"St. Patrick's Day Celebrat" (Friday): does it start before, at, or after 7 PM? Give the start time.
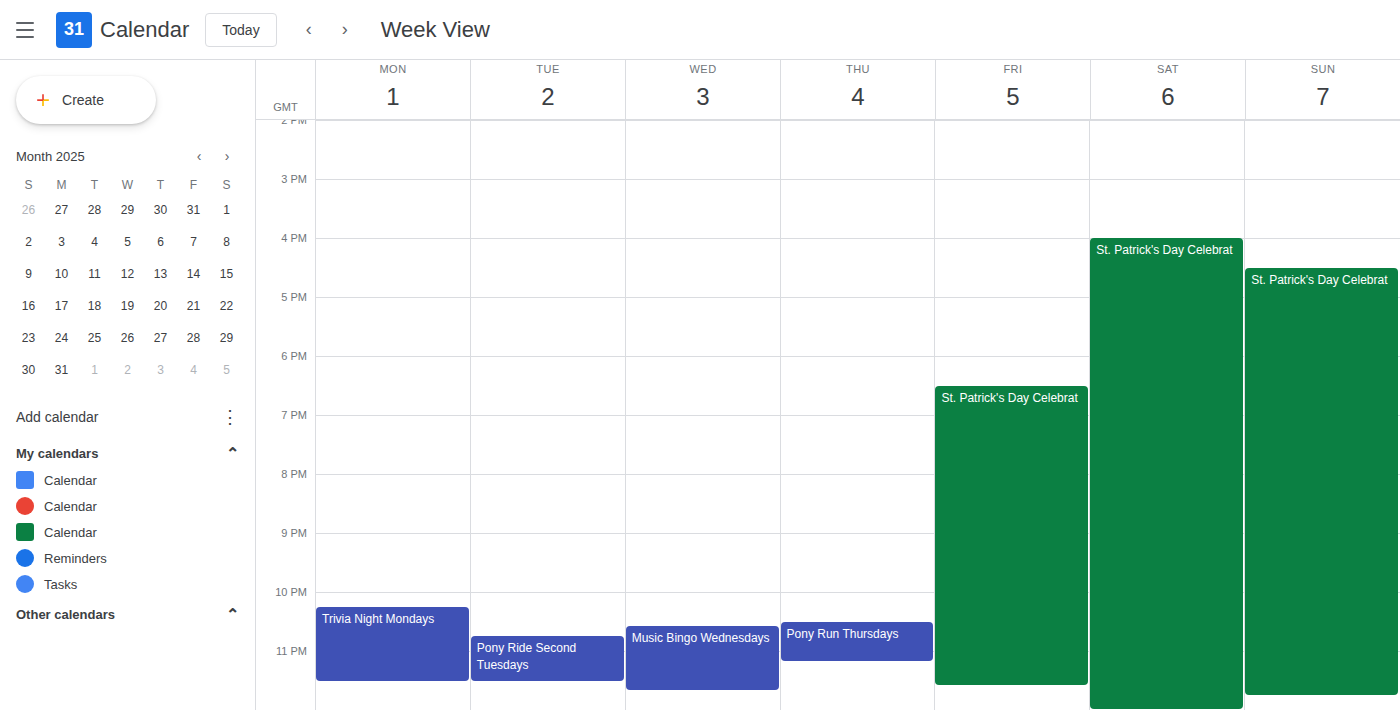
6:30 PM -- before 7 PM, 30 minutes above the 7 PM line.